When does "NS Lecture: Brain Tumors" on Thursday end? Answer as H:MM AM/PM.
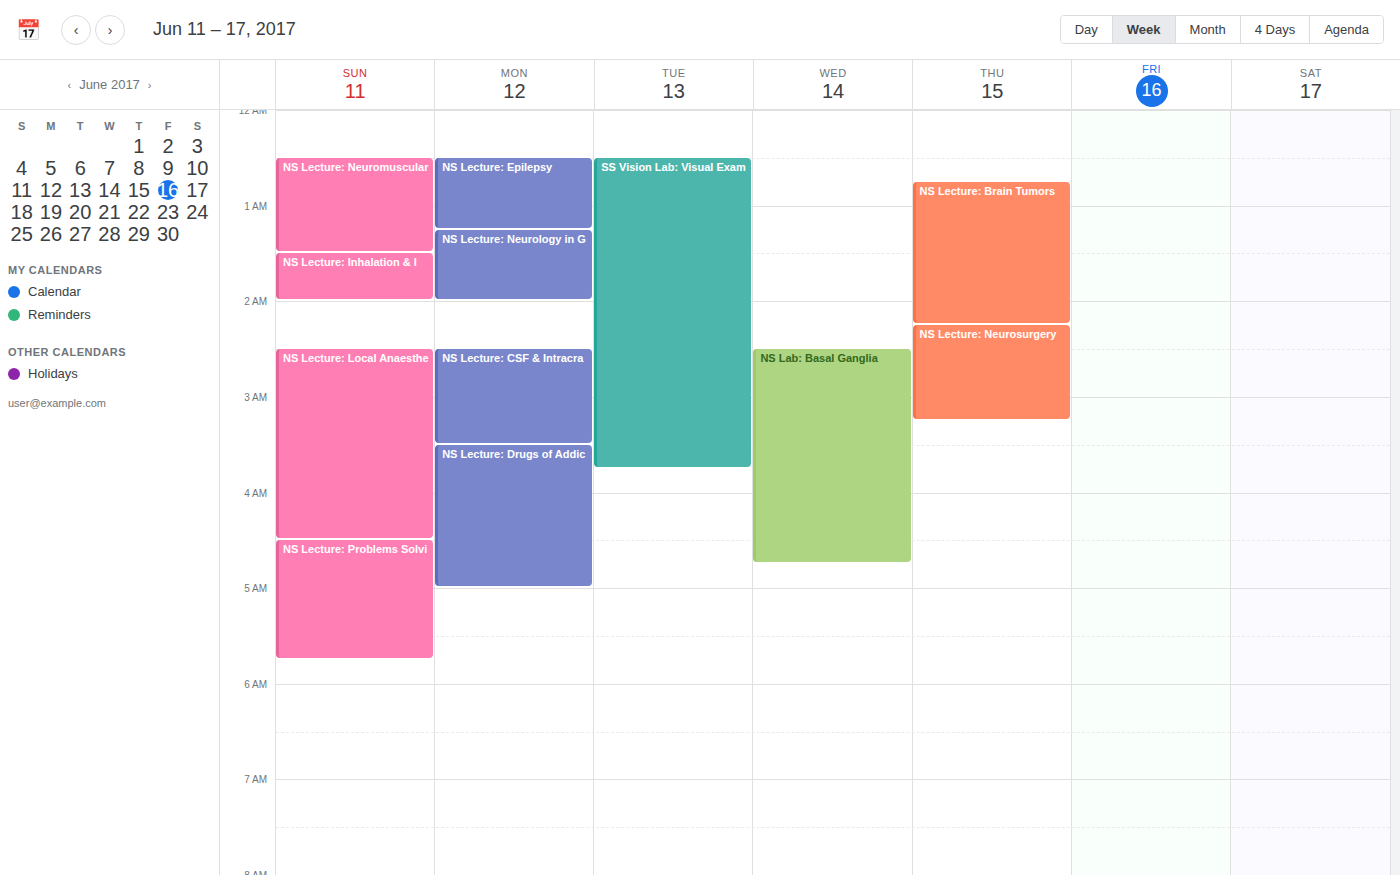
2:15 AM